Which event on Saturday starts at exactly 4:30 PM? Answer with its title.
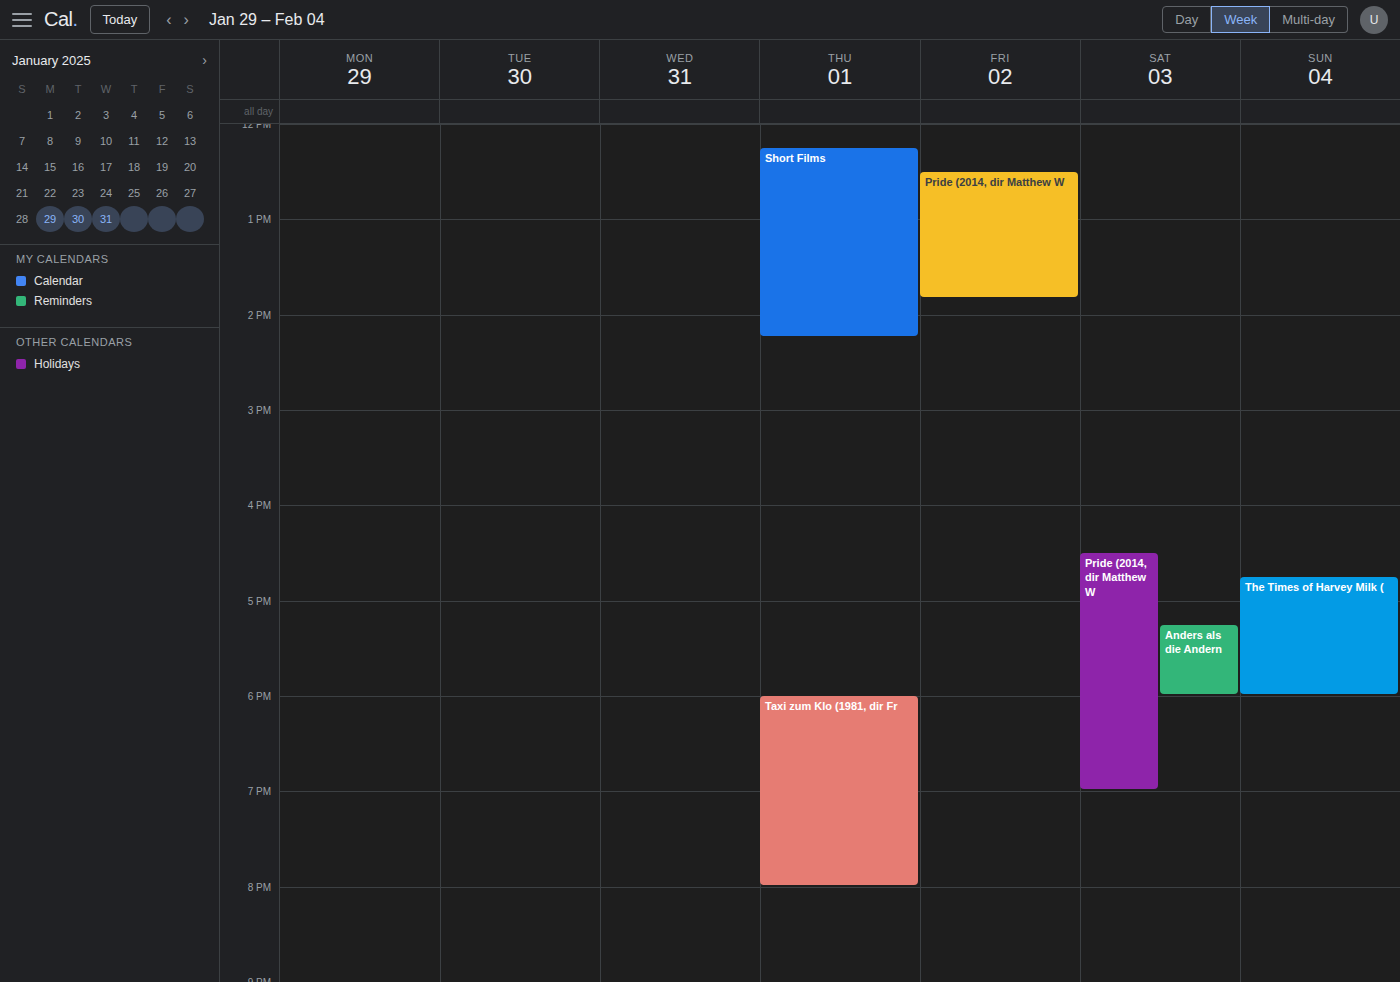
"Pride (2014, dir Matthew W"